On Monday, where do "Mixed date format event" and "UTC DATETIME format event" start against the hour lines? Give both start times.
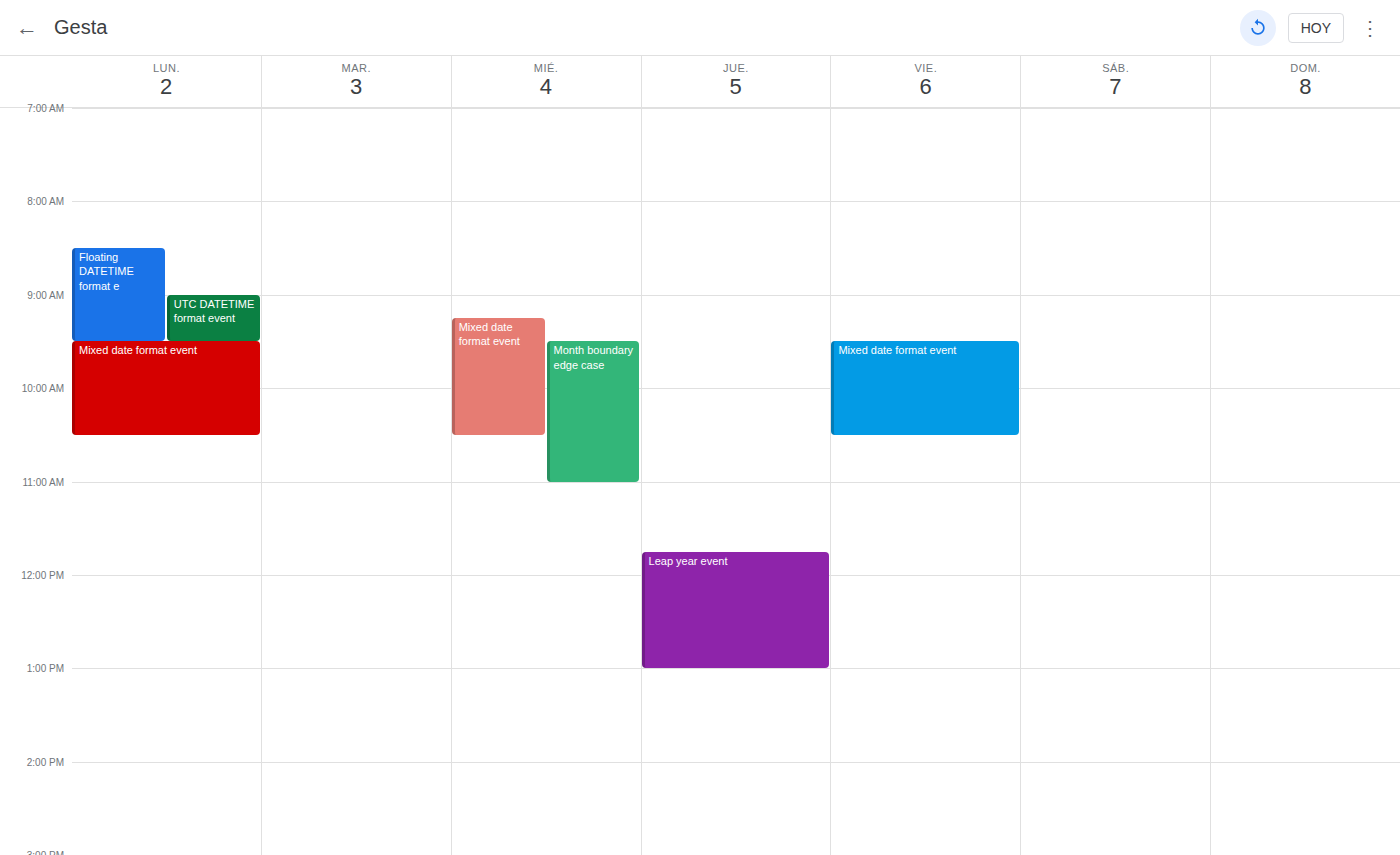
"Mixed date format event": 9:30 AM, halfway between the 9 AM and 10 AM lines. "UTC DATETIME format event": 9:00 AM, exactly on the 9 AM line.